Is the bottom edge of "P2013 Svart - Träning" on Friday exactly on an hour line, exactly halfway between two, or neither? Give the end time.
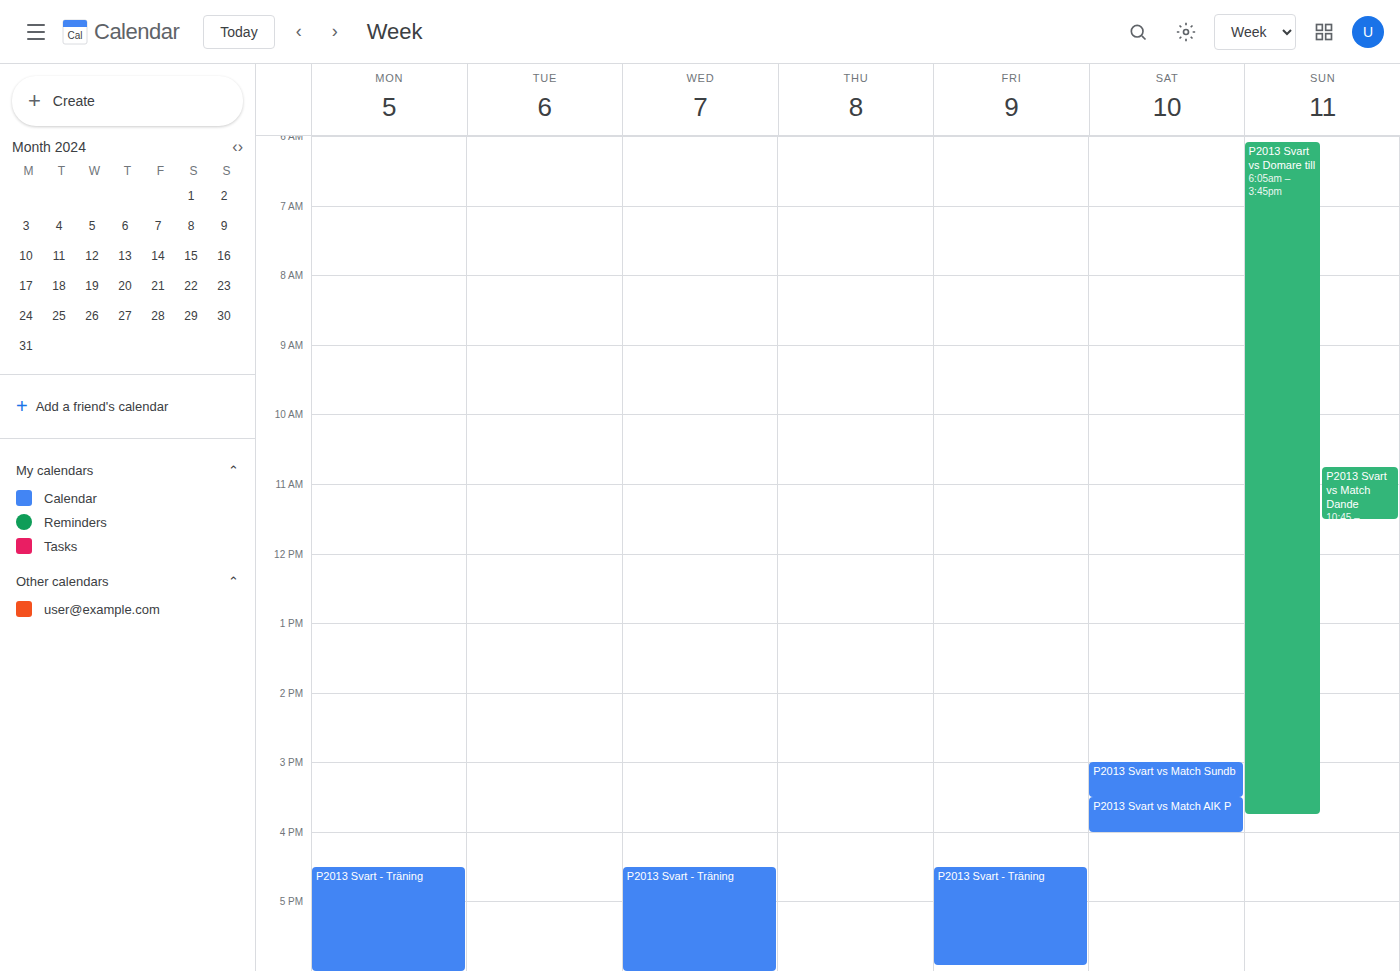
5:55 PM -- neither: 55 minutes below the 5 PM line and 5 minutes above the 6 PM line.